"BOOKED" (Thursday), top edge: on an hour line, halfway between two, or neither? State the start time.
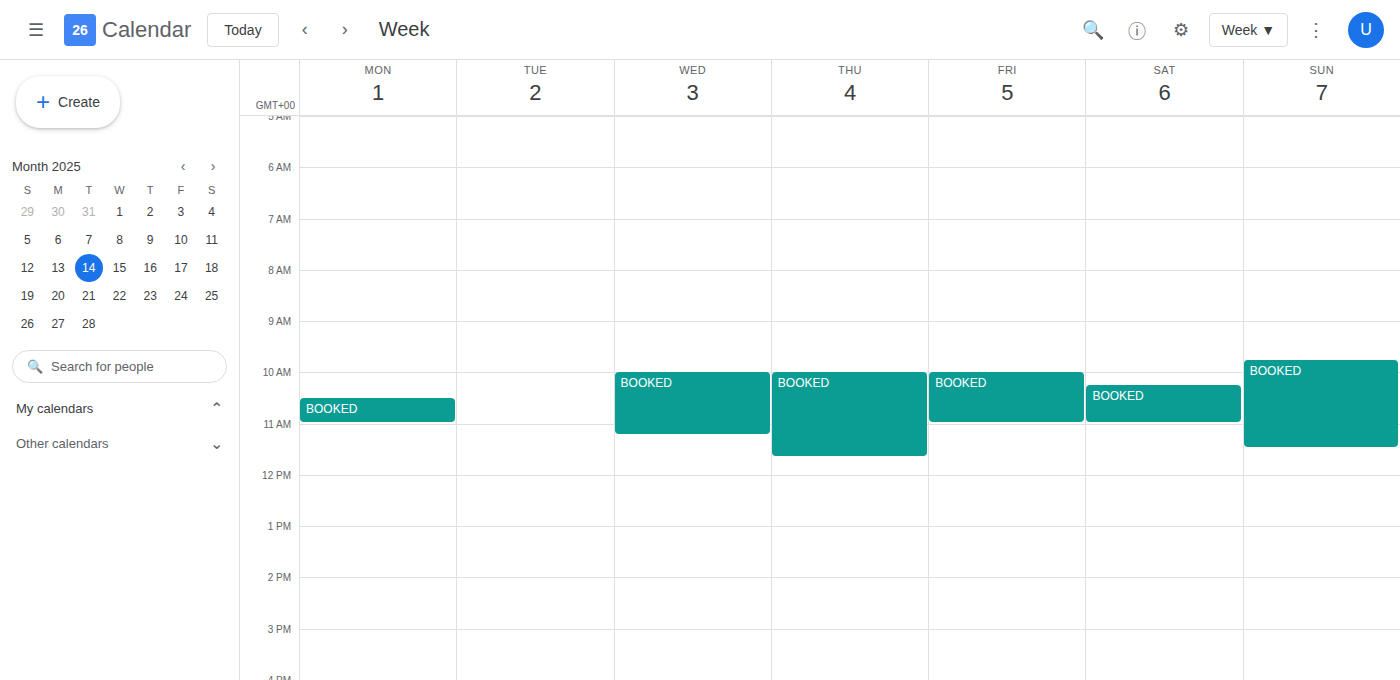
10:00 AM -- exactly on the 10 AM line.